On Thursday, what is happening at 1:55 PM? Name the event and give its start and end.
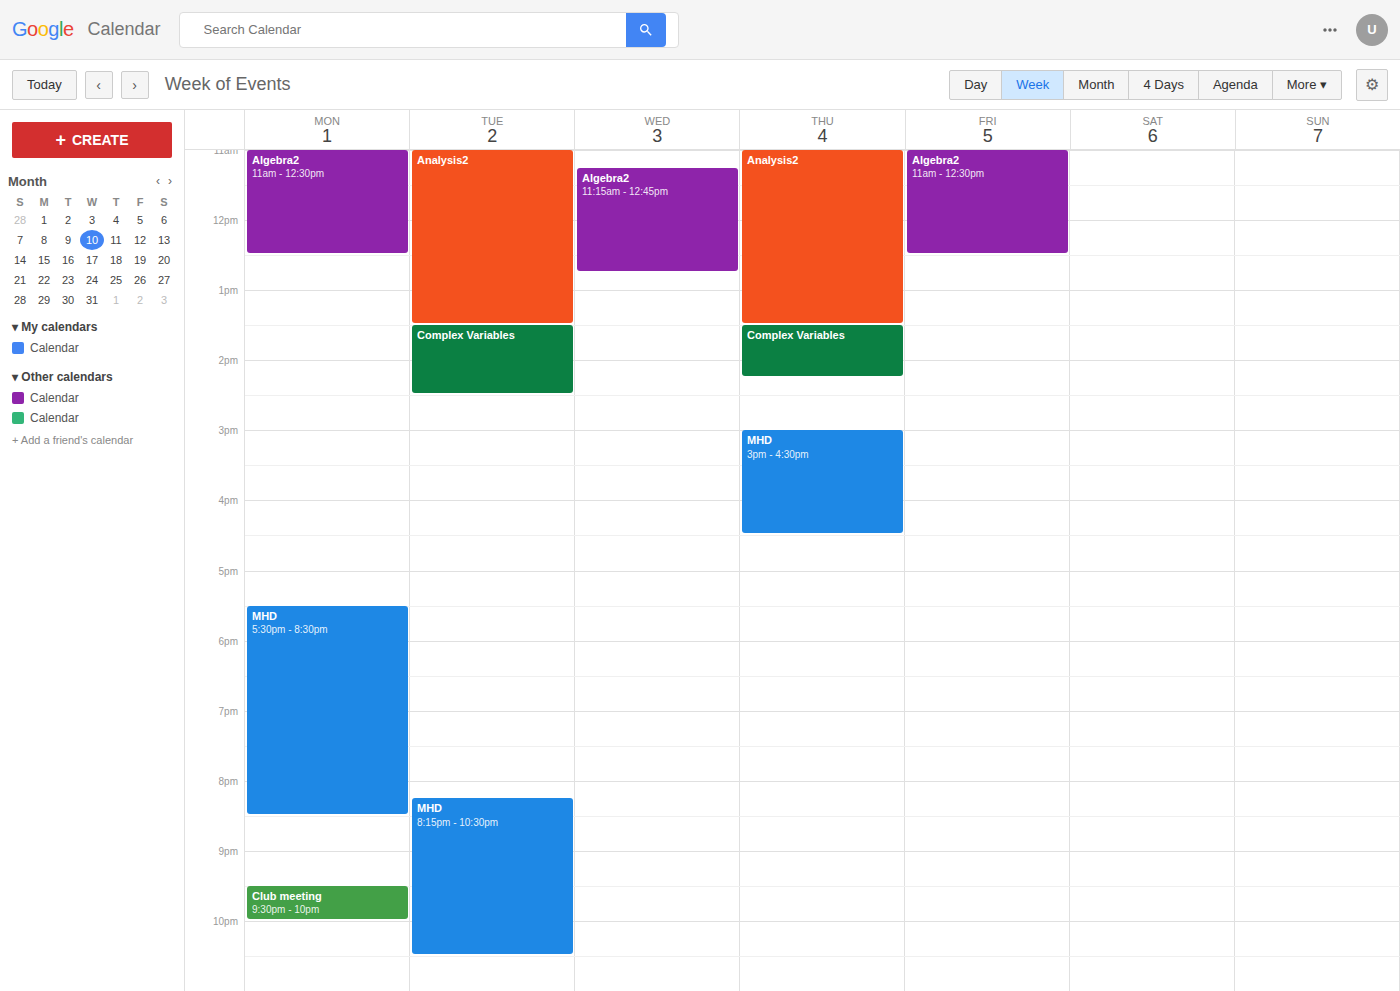
"Complex Variables", 1:30 PM to 2:15 PM